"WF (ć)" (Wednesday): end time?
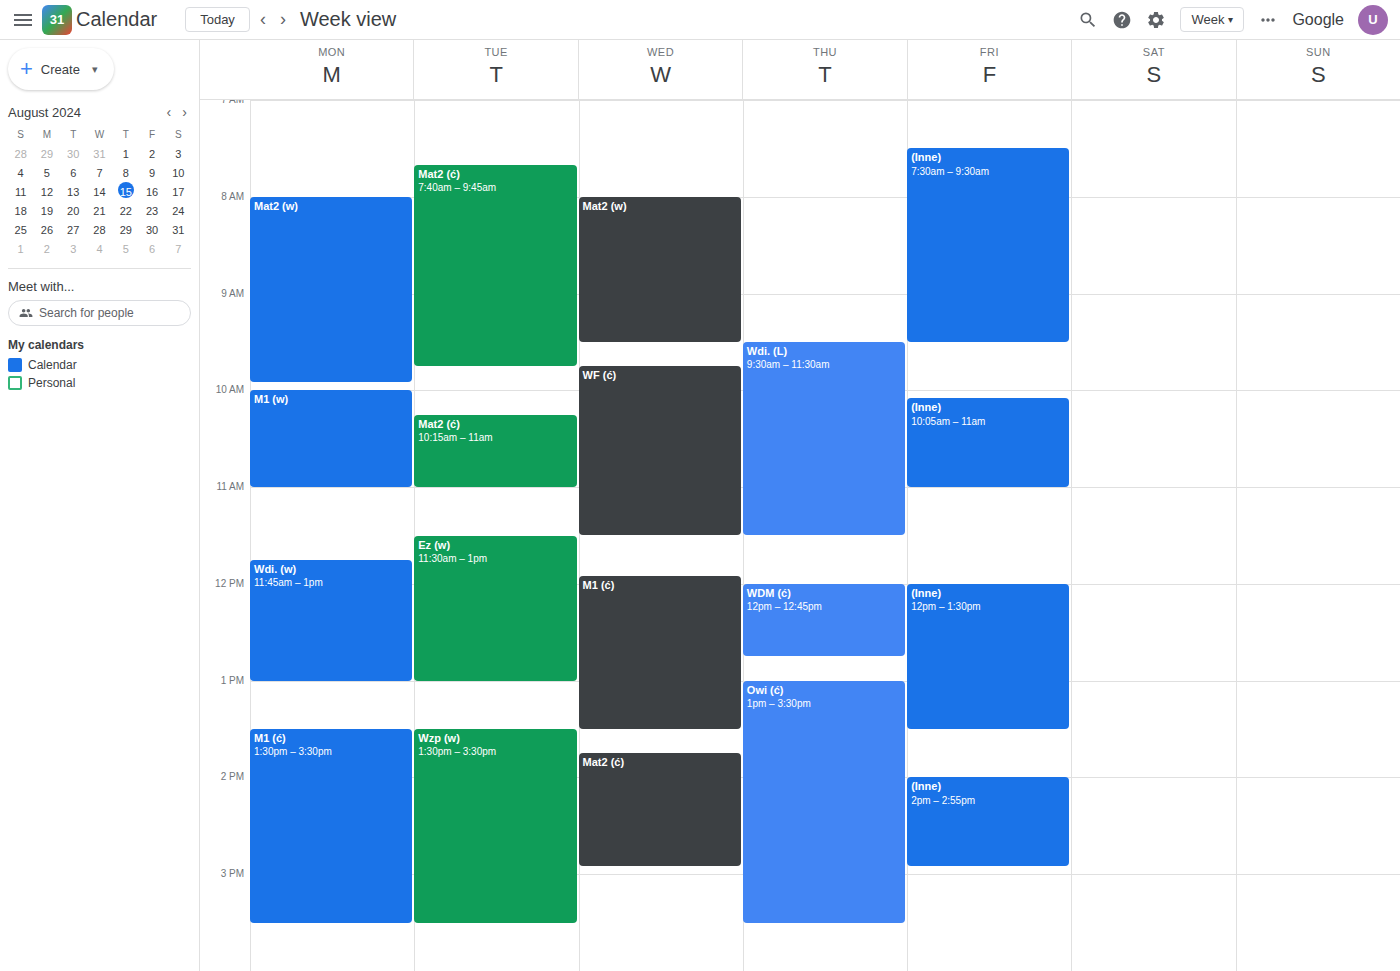
11:30 AM